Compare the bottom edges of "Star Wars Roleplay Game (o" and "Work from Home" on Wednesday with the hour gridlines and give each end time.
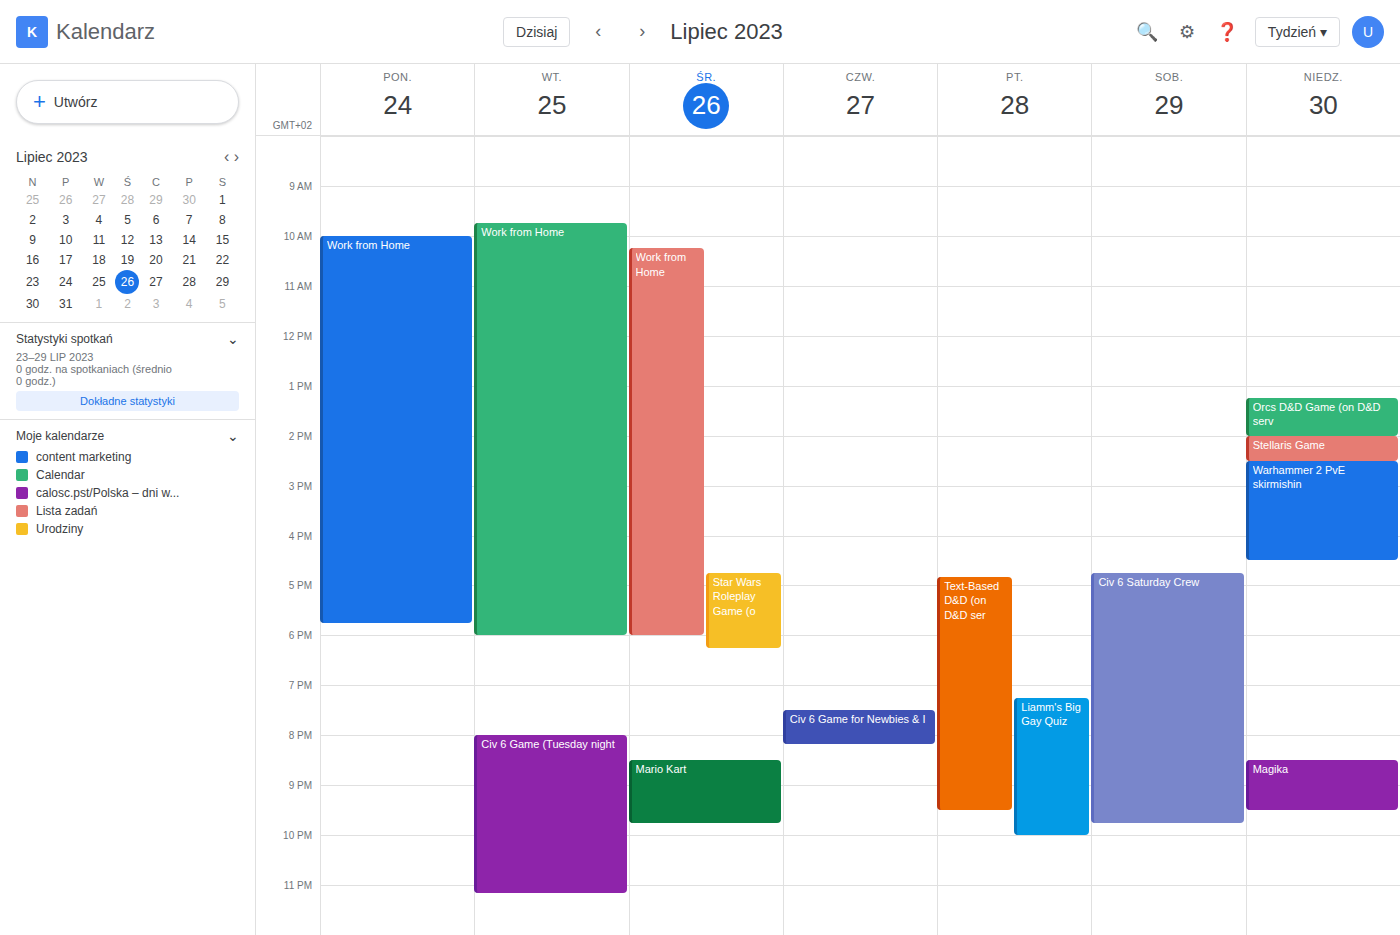
"Star Wars Roleplay Game (o": 6:15 PM, neither: a quarter of the way from the 6 PM line to the 7 PM line. "Work from Home": 6:00 PM, exactly on the 6 PM line.